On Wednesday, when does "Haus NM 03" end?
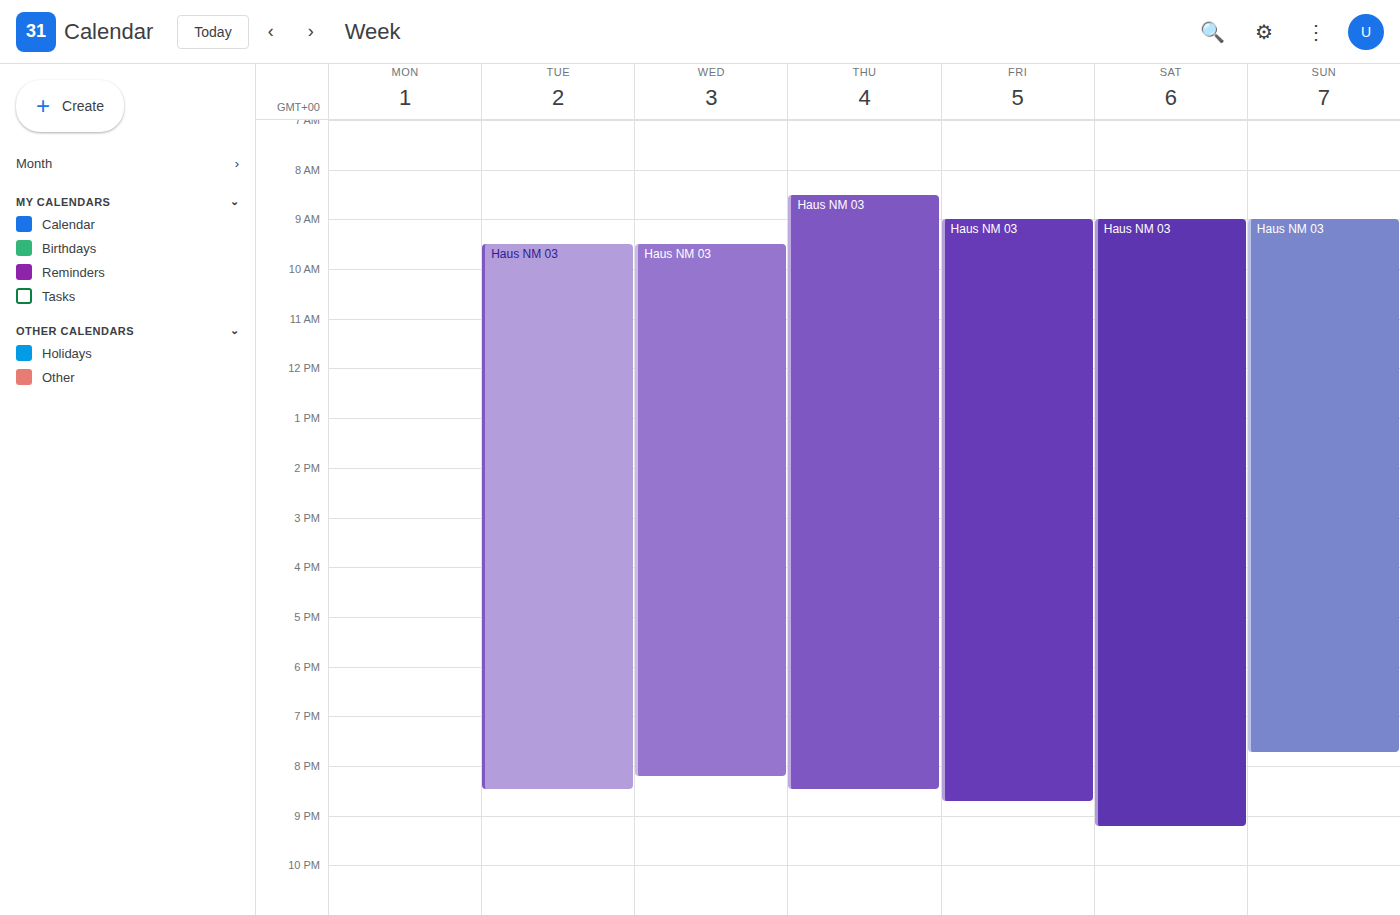
20:15